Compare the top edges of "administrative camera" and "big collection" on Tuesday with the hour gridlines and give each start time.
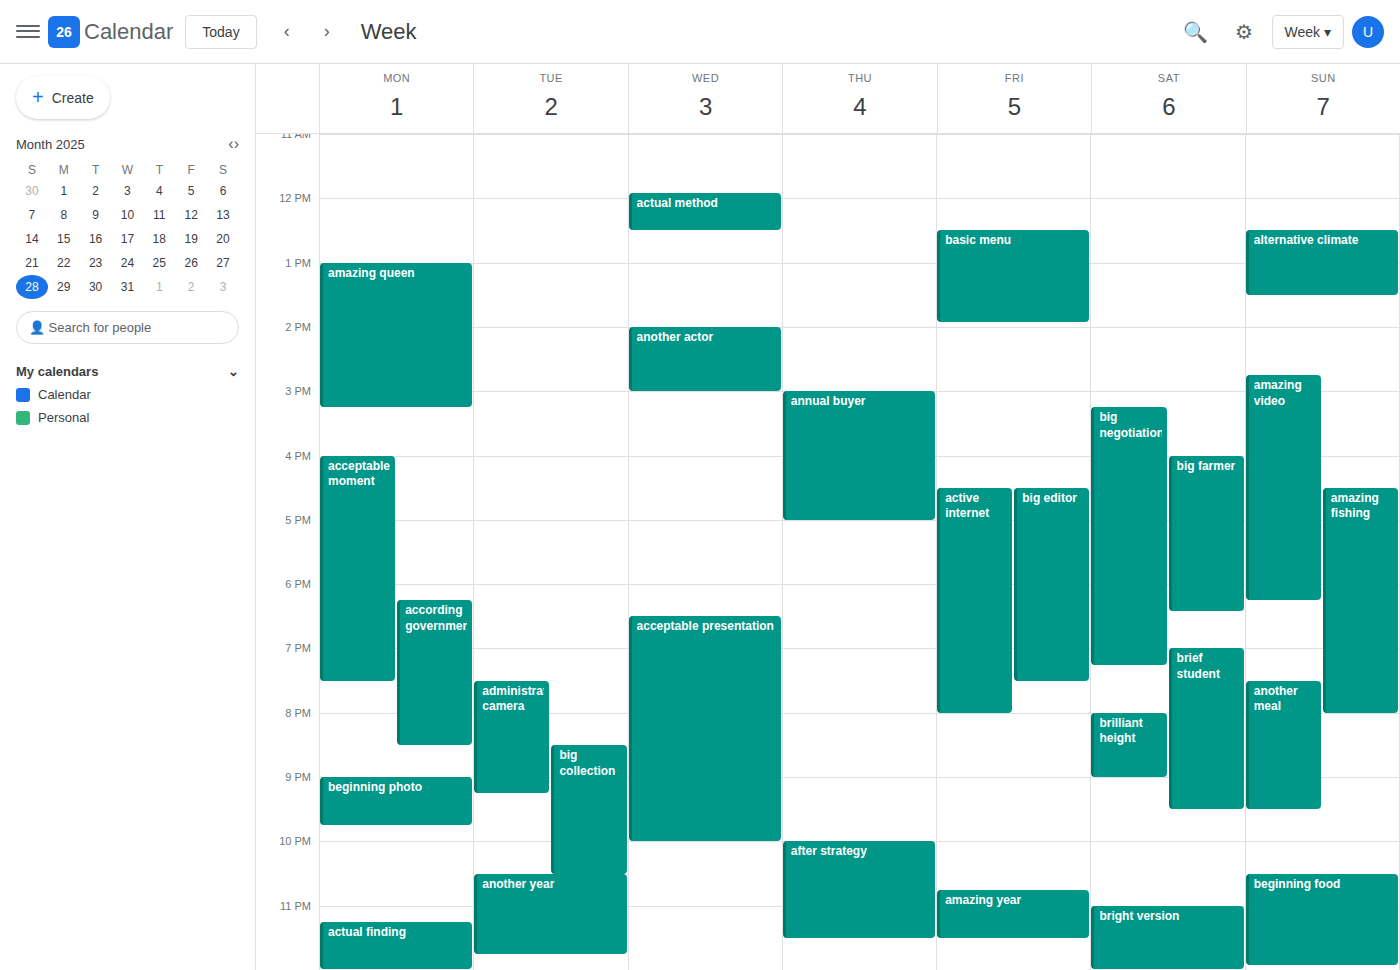
"administrative camera": 7:30 PM, halfway between the 7 PM and 8 PM lines. "big collection": 8:30 PM, halfway between the 8 PM and 9 PM lines.